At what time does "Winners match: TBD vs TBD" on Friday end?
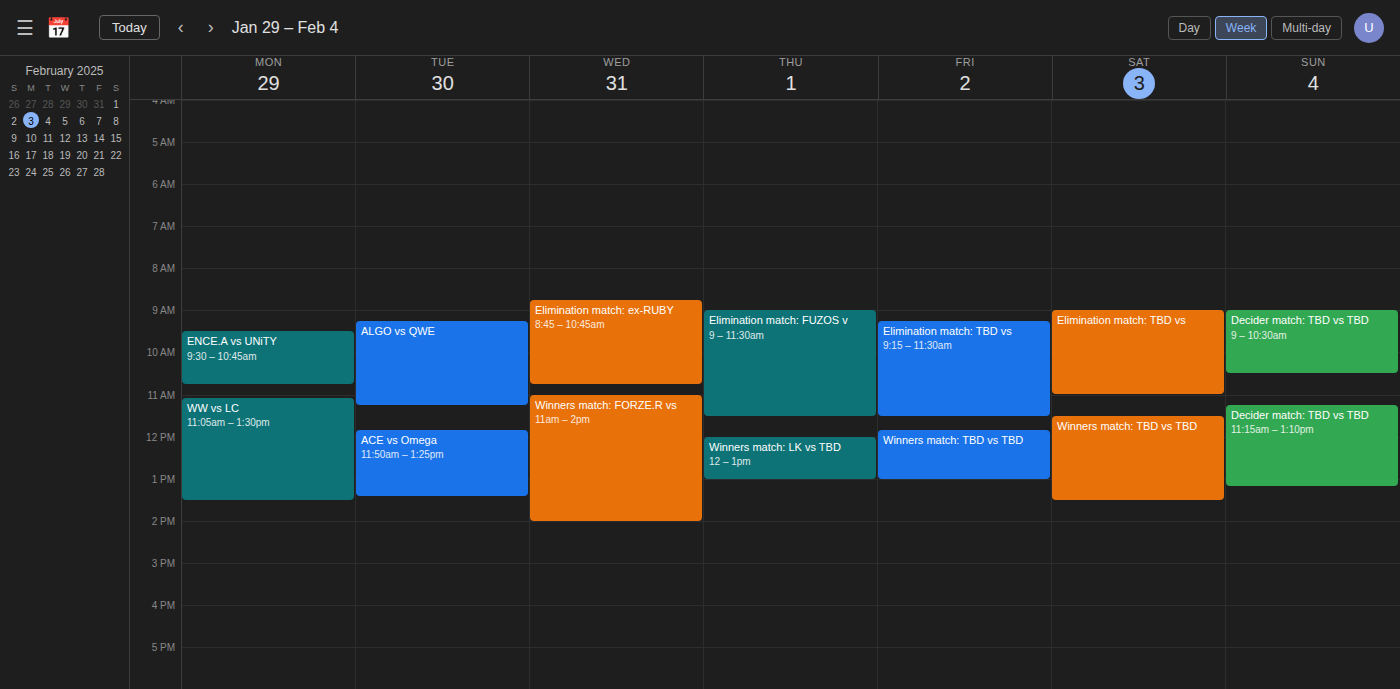
1:00 PM